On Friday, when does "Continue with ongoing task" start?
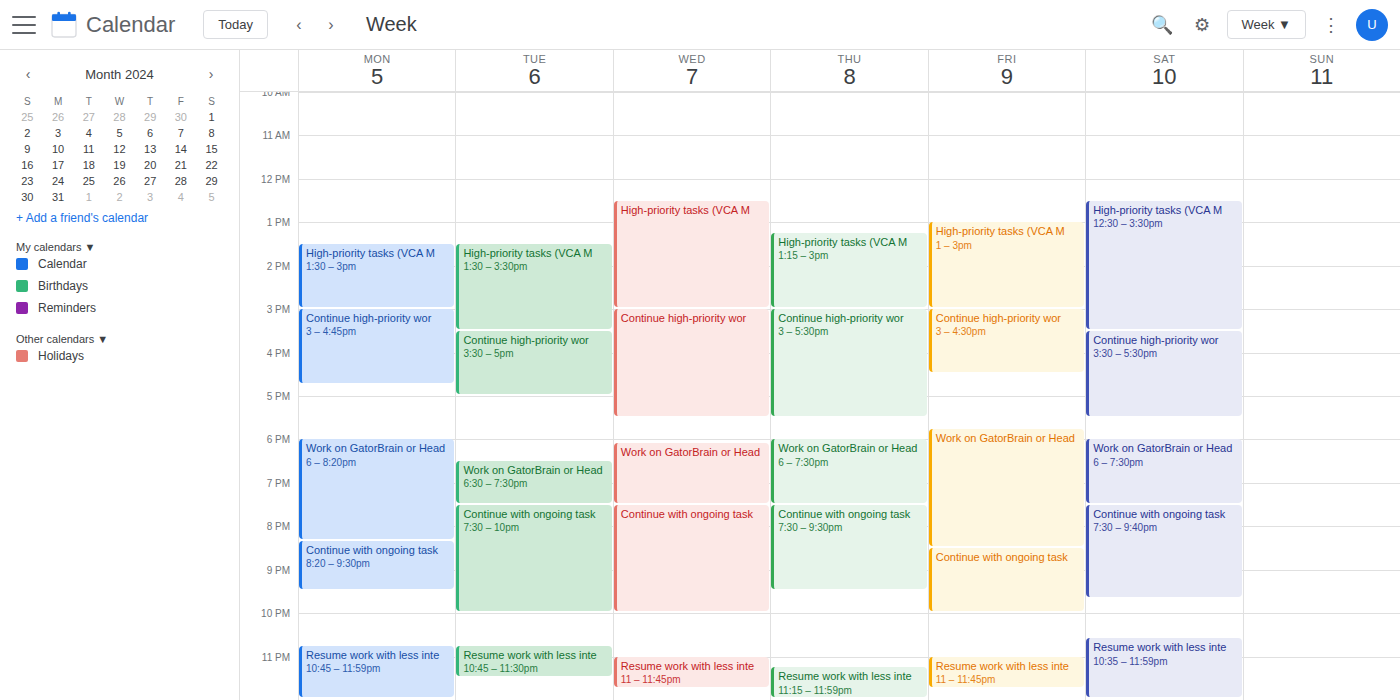
8:30 PM